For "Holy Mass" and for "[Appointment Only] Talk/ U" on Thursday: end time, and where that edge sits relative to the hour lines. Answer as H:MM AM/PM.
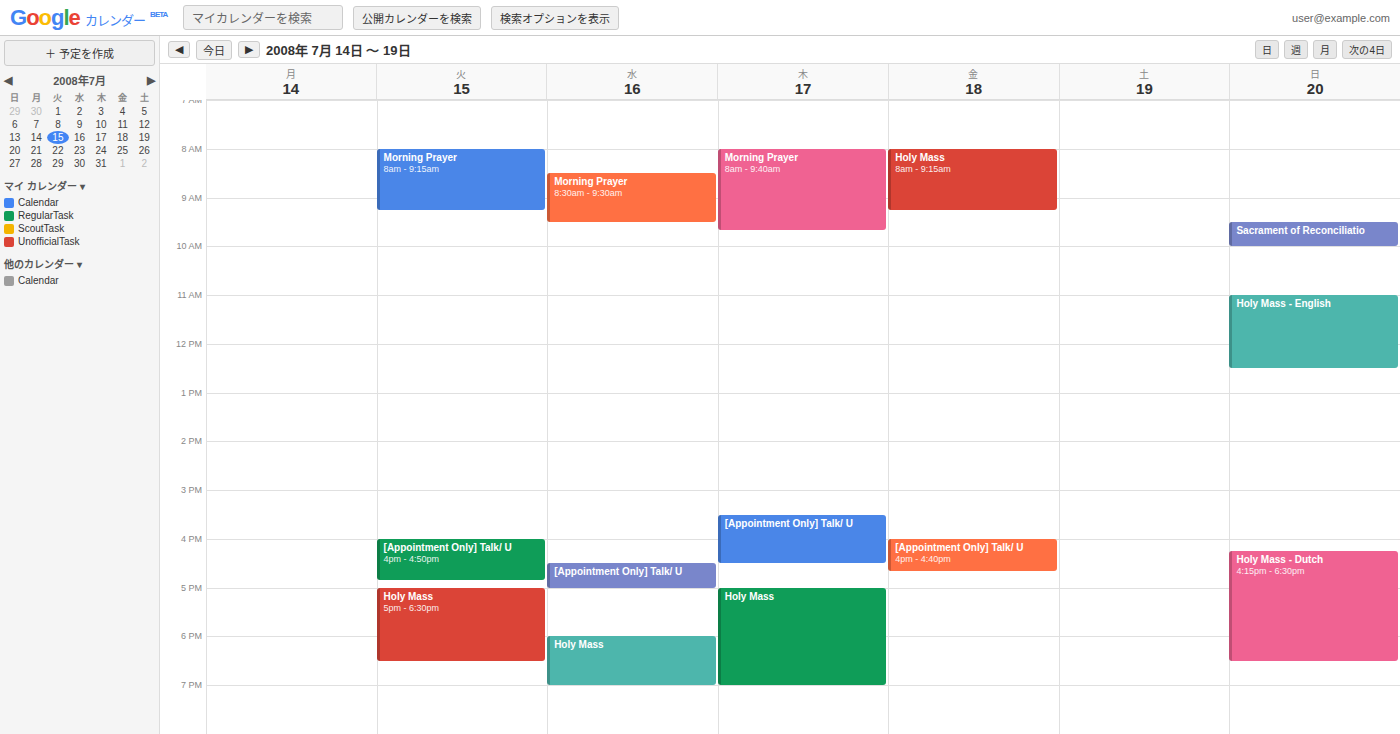
"Holy Mass": 7:00 PM, exactly on the 7 PM line. "[Appointment Only] Talk/ U": 4:30 PM, halfway between the 4 PM and 5 PM lines.